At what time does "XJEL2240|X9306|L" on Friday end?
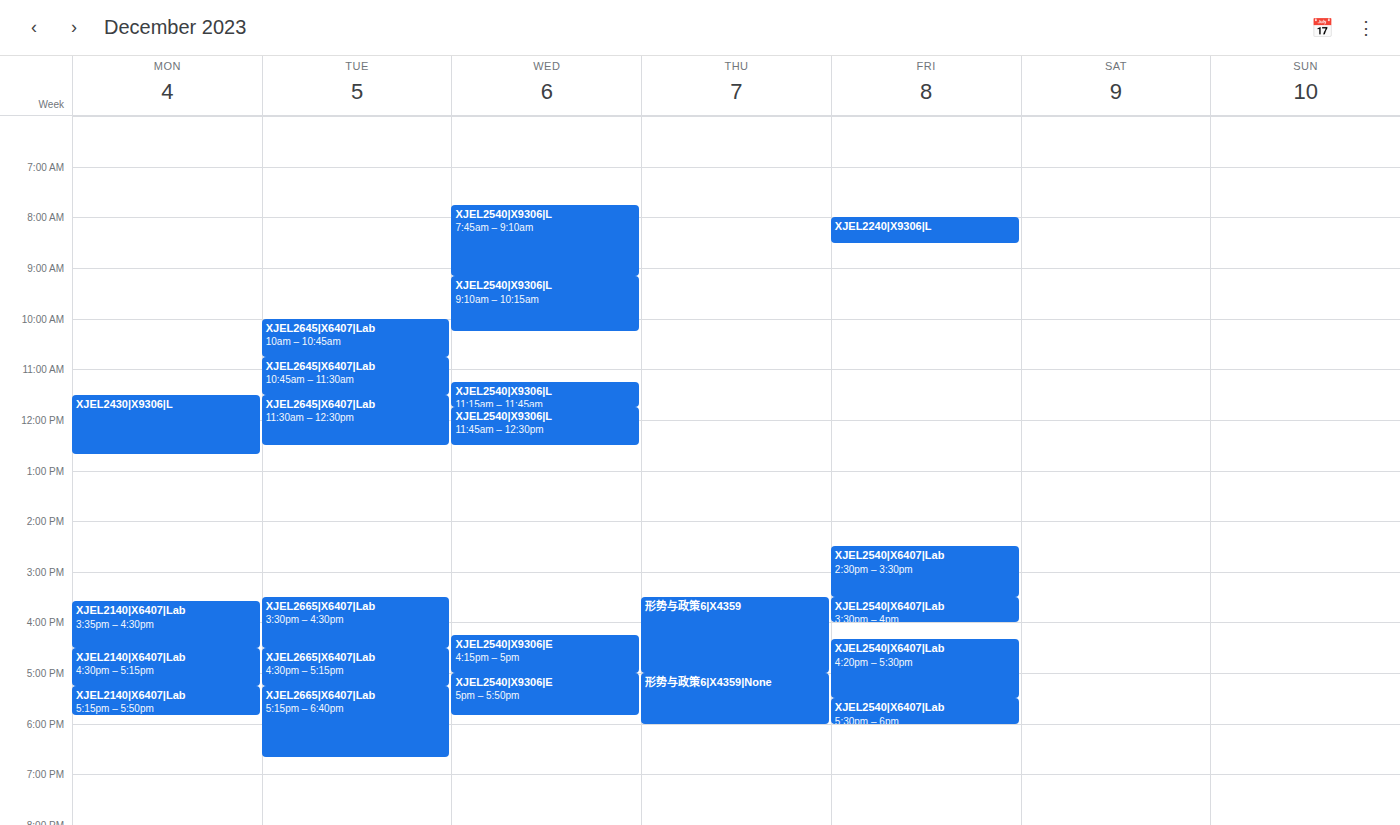
8:30 AM